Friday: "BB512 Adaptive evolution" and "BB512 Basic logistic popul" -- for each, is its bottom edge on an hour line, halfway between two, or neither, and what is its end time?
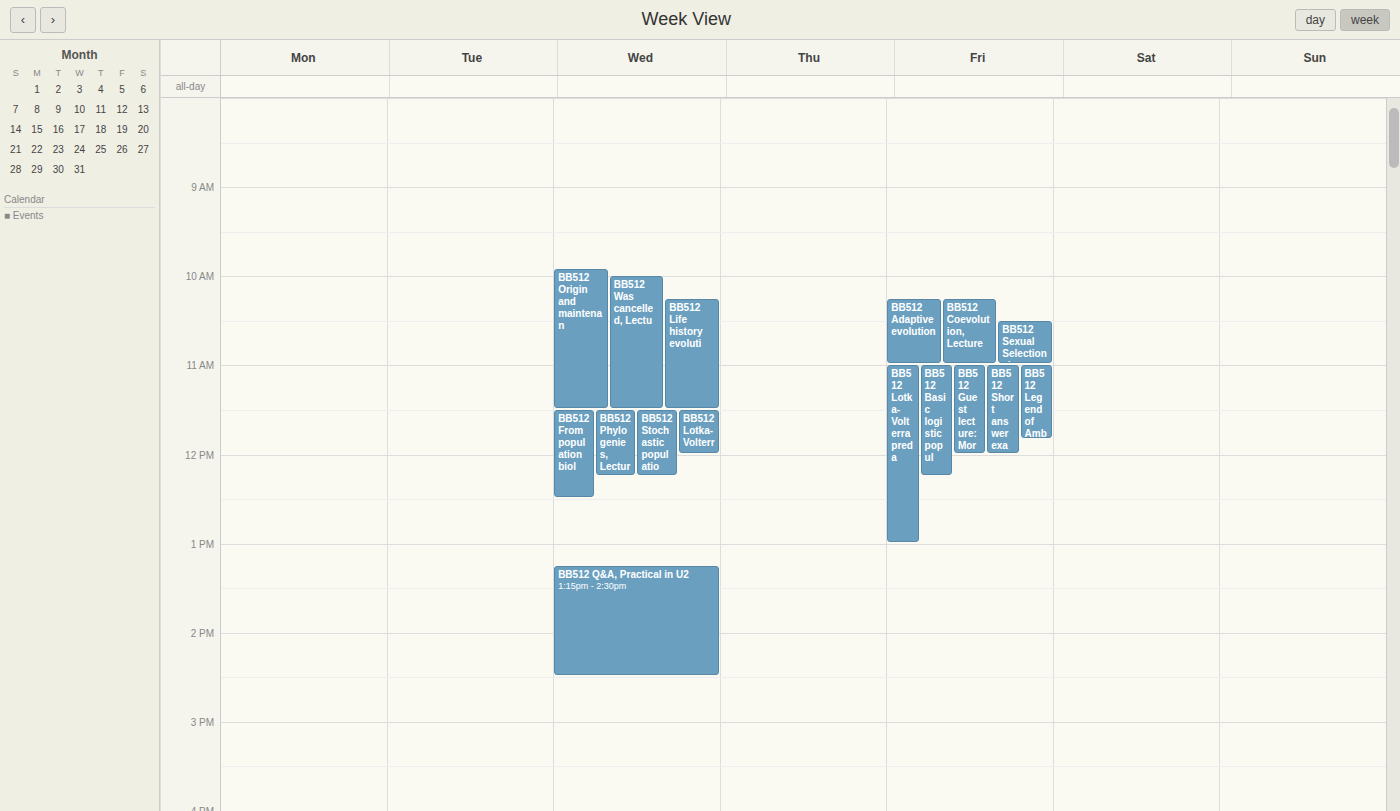
"BB512 Adaptive evolution": 11:00 AM, exactly on the 11 AM line. "BB512 Basic logistic popul": 12:15 PM, neither: a quarter of the way from the 12 PM line to the 1 PM line.